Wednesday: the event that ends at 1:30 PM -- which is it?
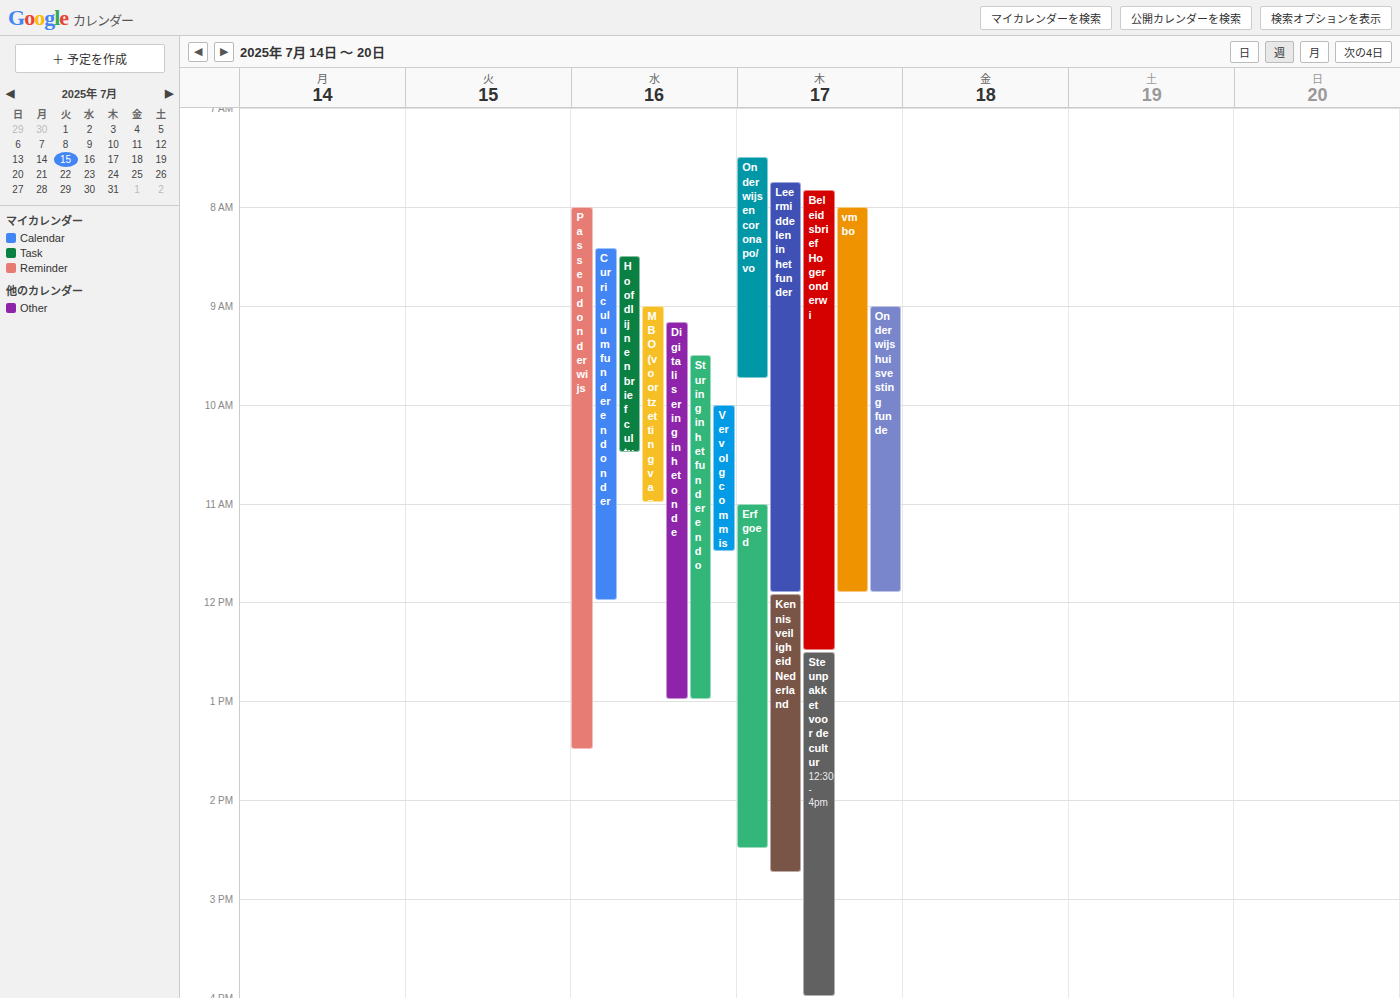
"Passend onderwijs"